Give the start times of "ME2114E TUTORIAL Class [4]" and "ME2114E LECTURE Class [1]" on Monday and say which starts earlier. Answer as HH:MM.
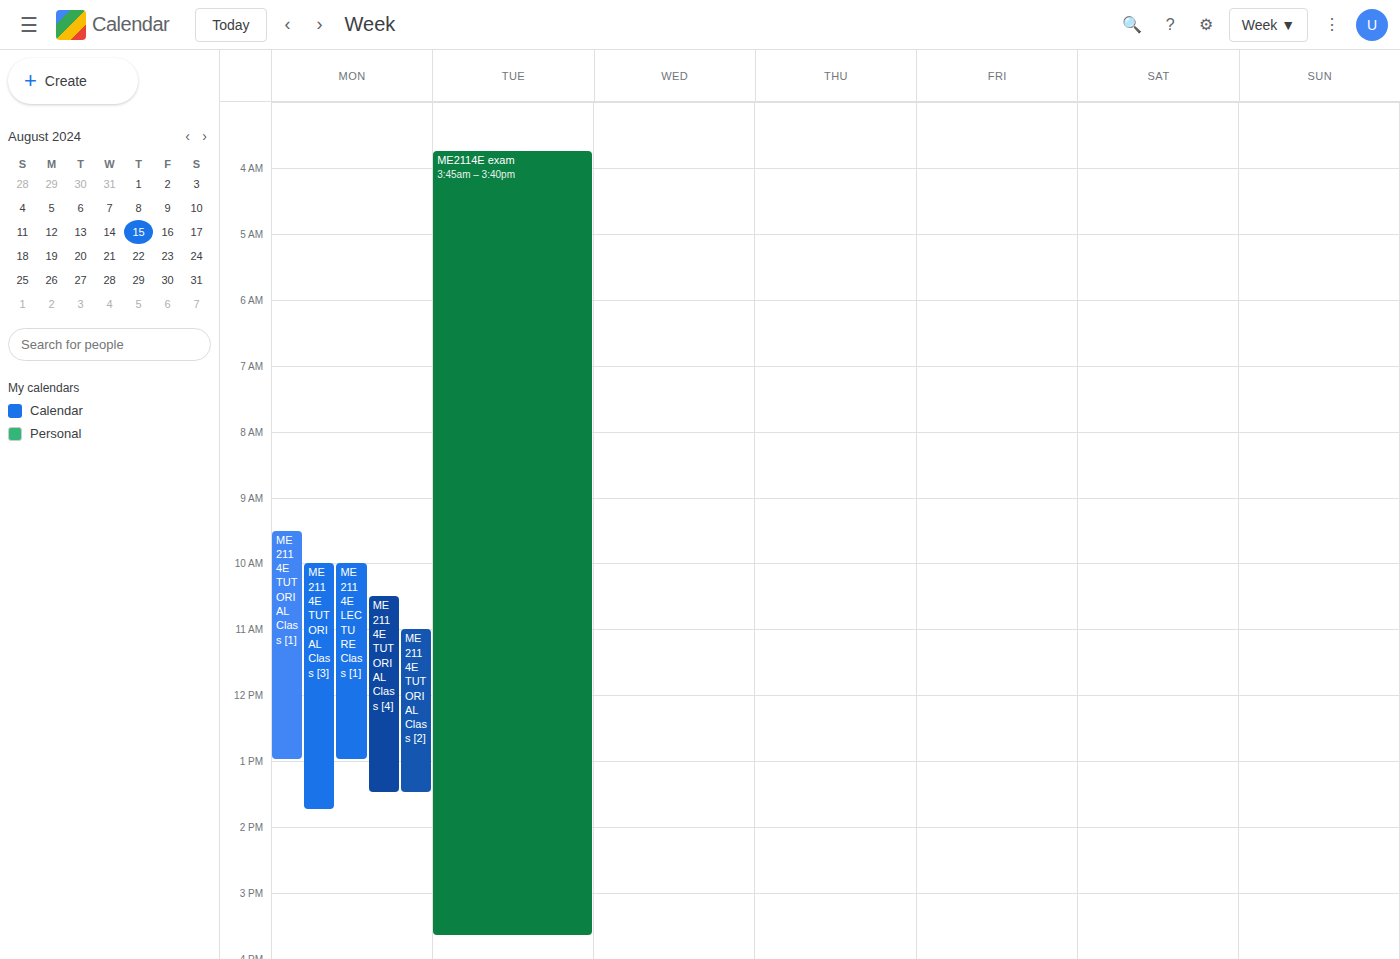
"ME2114E LECTURE Class [1]" 10:00; "ME2114E TUTORIAL Class [4]" 10:30.